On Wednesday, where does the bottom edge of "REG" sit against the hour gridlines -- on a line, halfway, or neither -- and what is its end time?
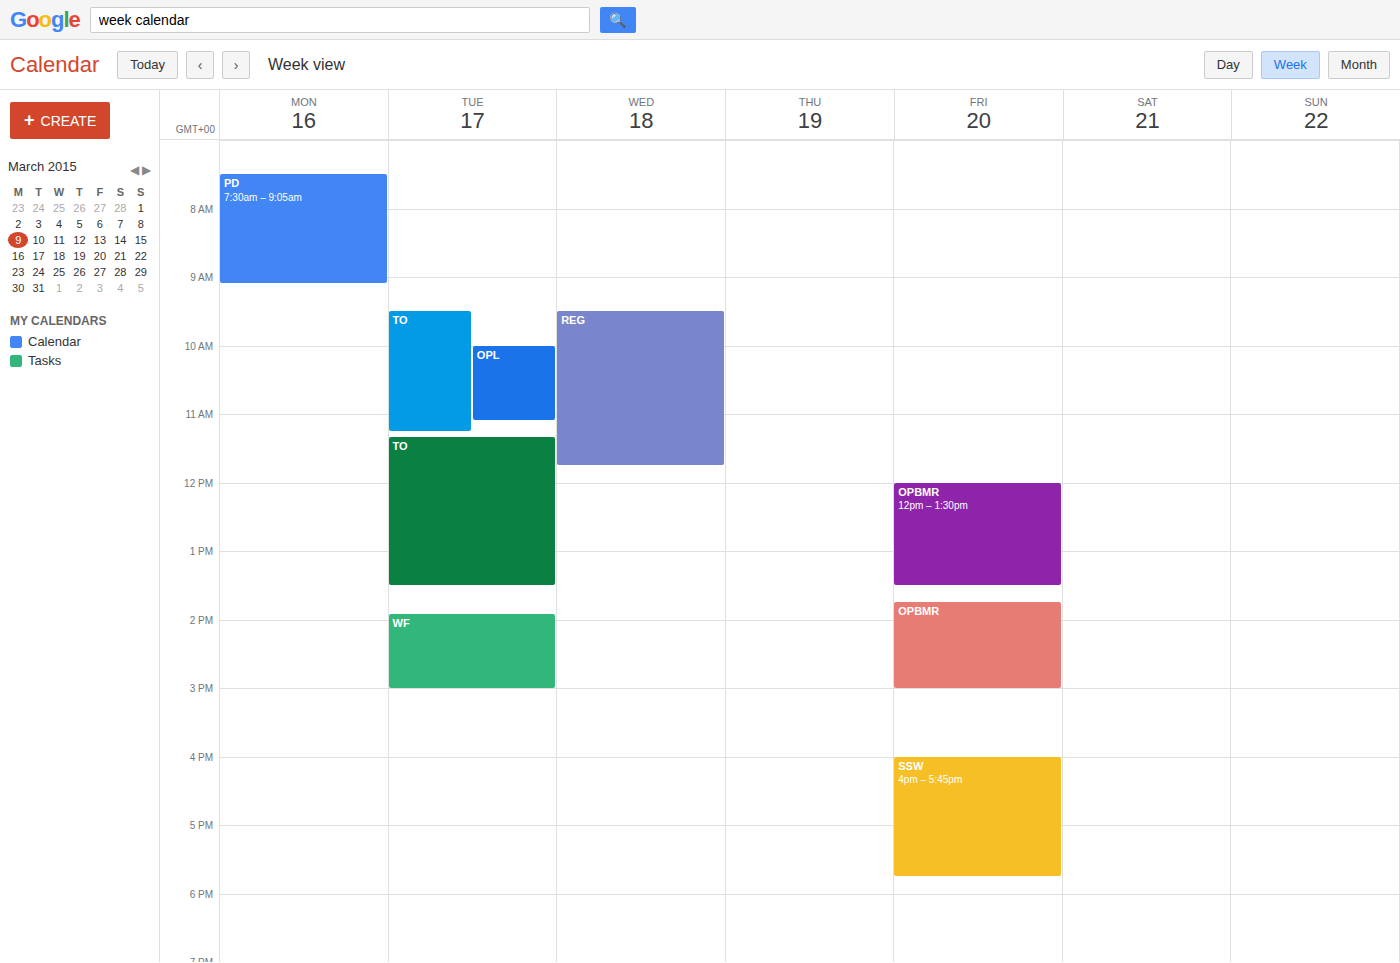
11:45 AM -- neither: three quarters of the way from the 11 AM line to the 12 PM line.